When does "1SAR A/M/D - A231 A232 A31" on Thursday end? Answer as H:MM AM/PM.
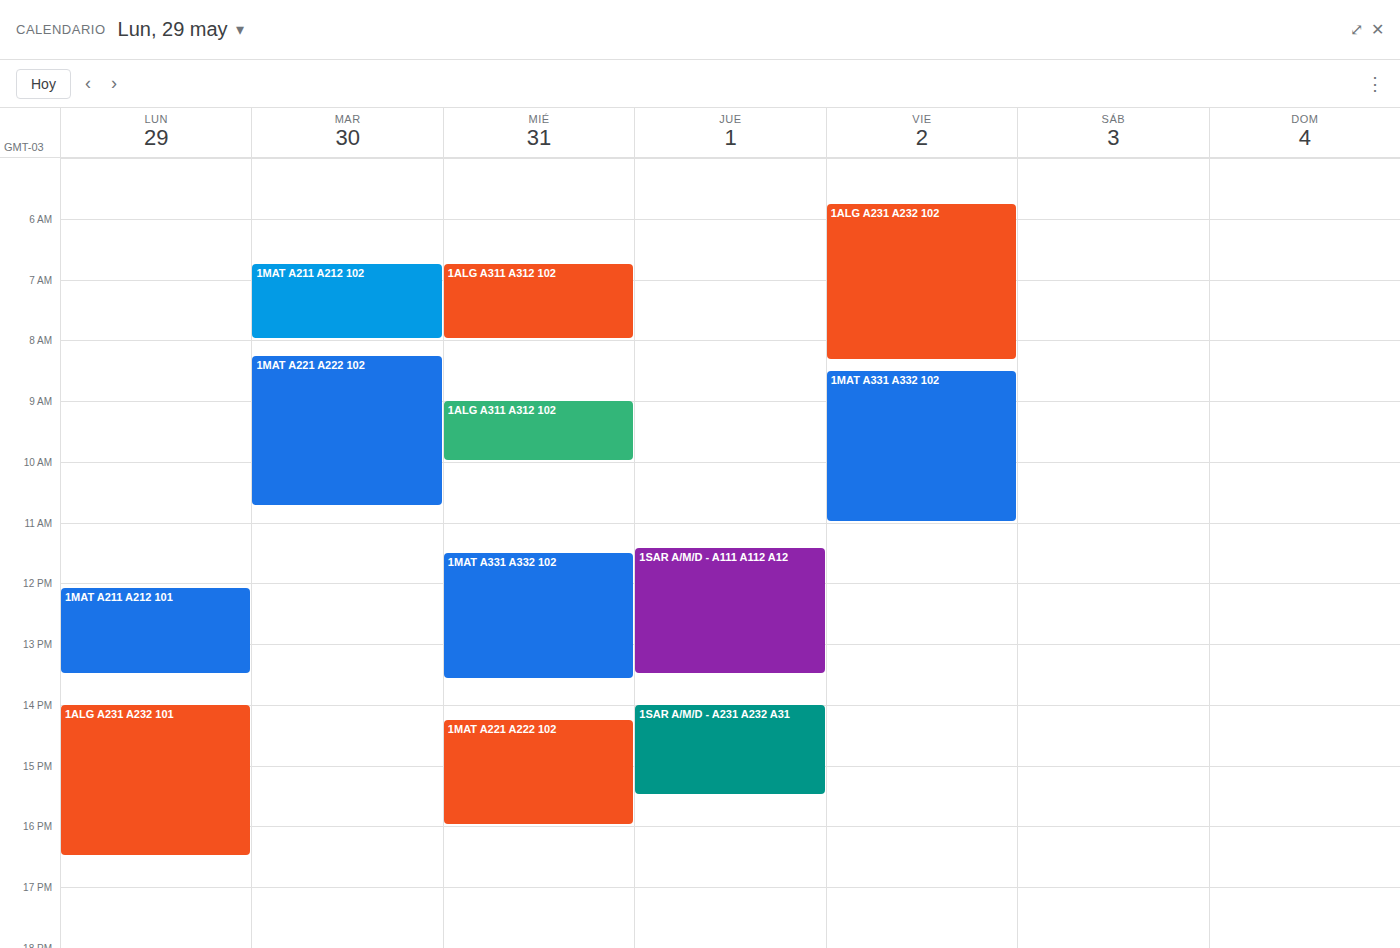
3:30 PM